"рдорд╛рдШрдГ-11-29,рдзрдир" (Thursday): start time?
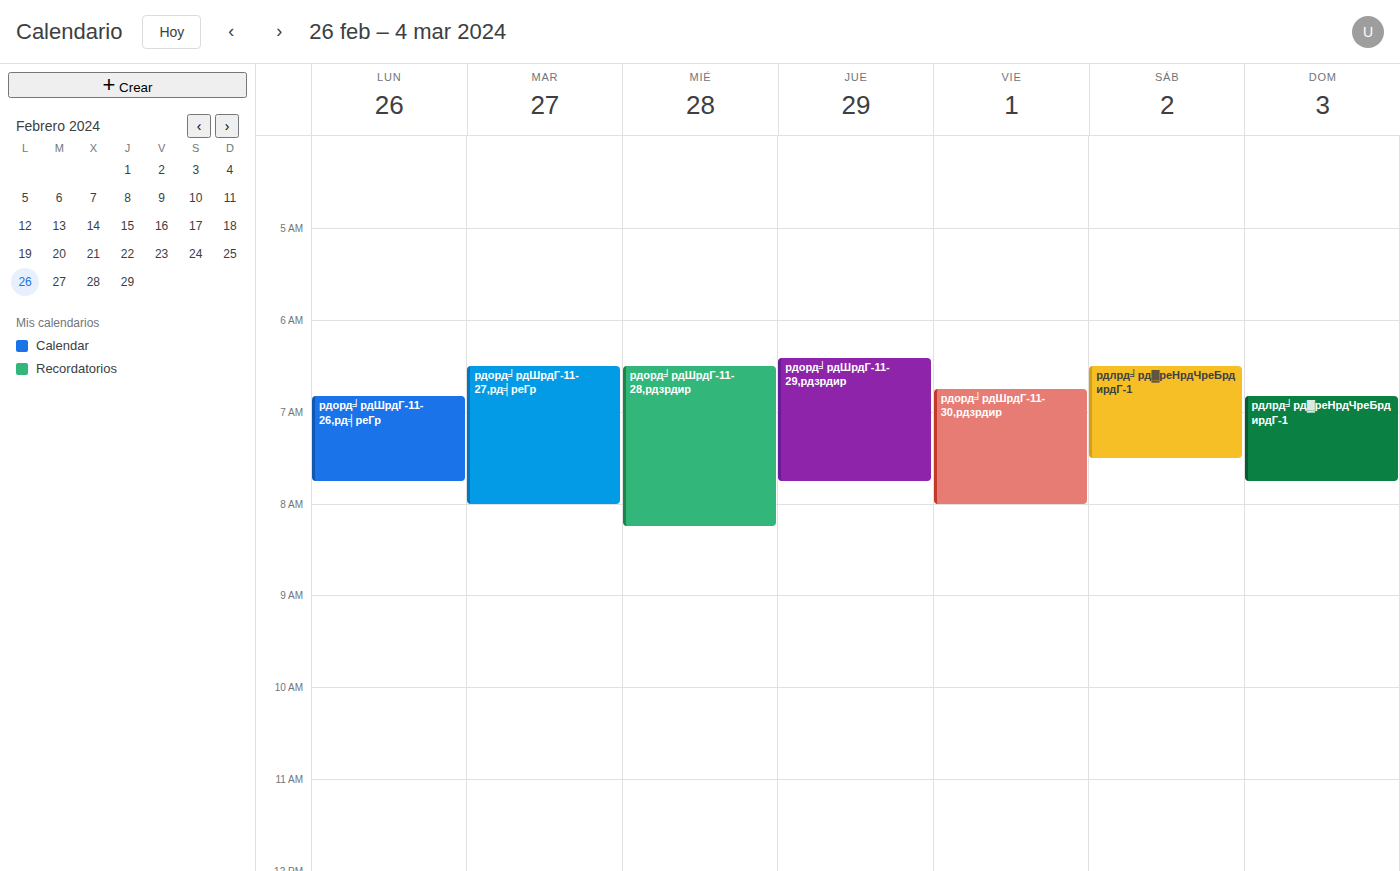
6:25 AM